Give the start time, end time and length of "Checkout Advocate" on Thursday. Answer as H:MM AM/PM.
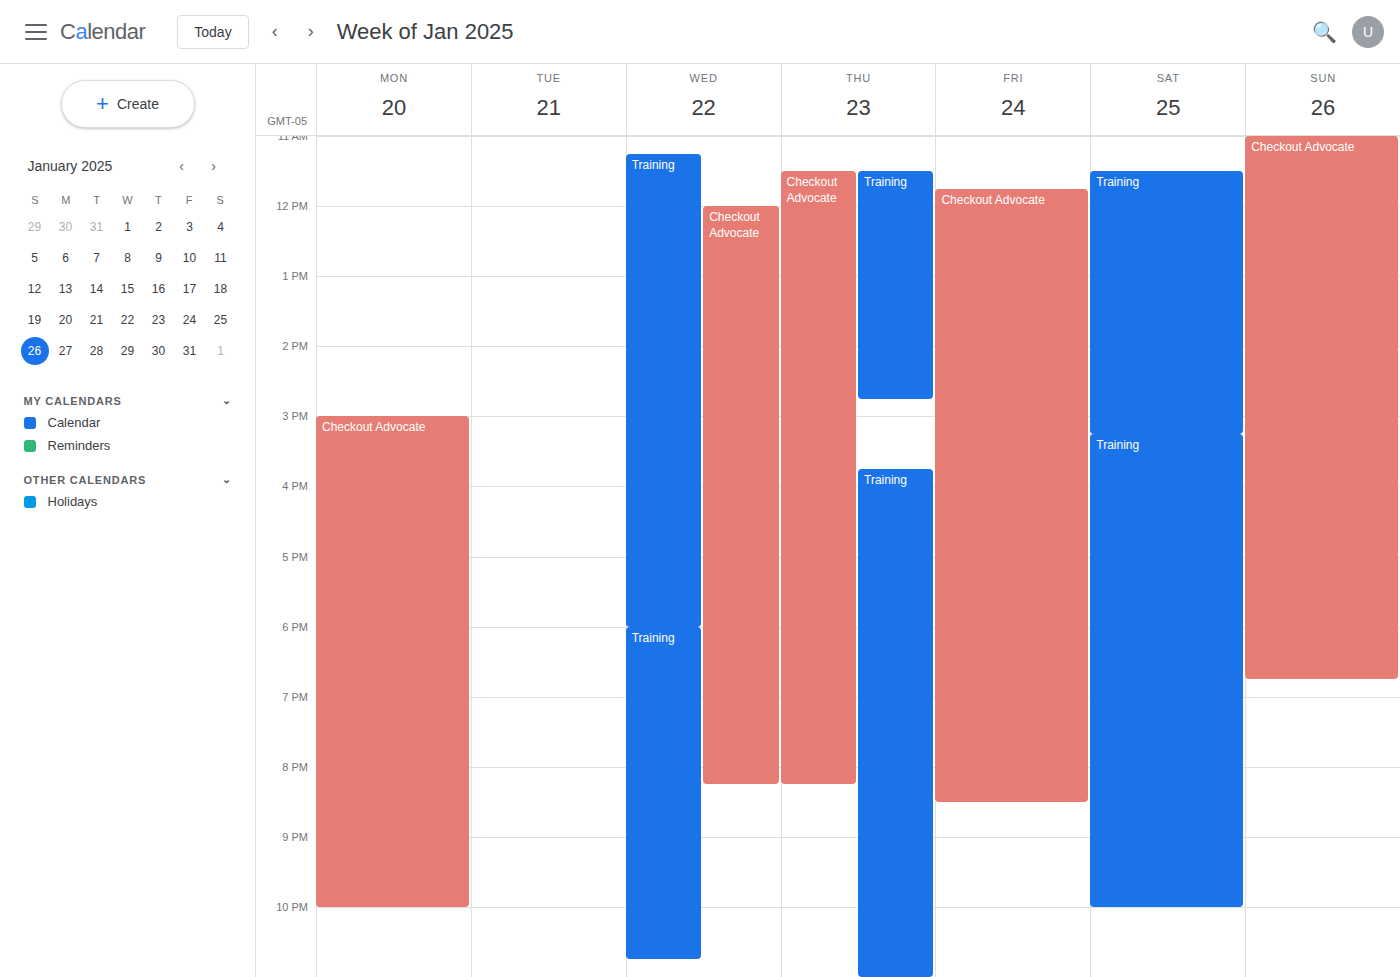
11:30 AM to 8:15 PM, 8 hours 45 minutes